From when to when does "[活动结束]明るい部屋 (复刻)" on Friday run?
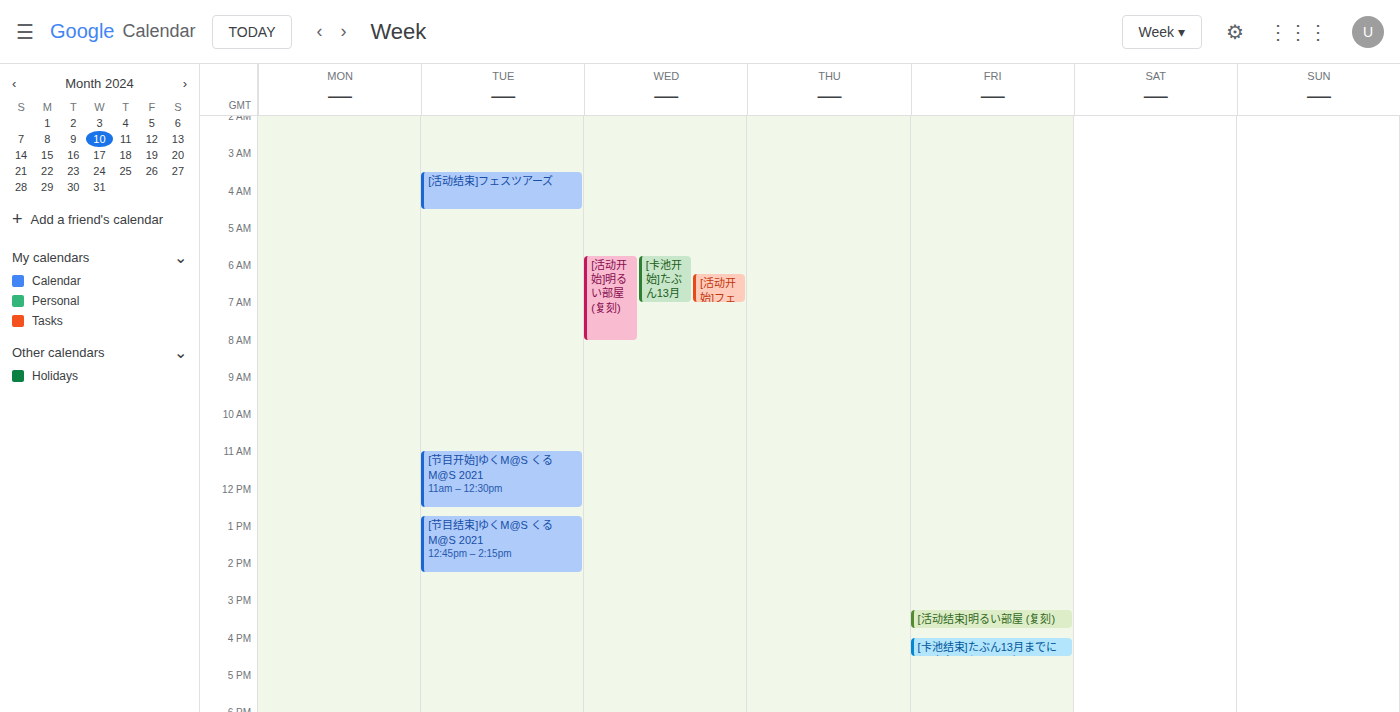
3:15 PM to 3:45 PM